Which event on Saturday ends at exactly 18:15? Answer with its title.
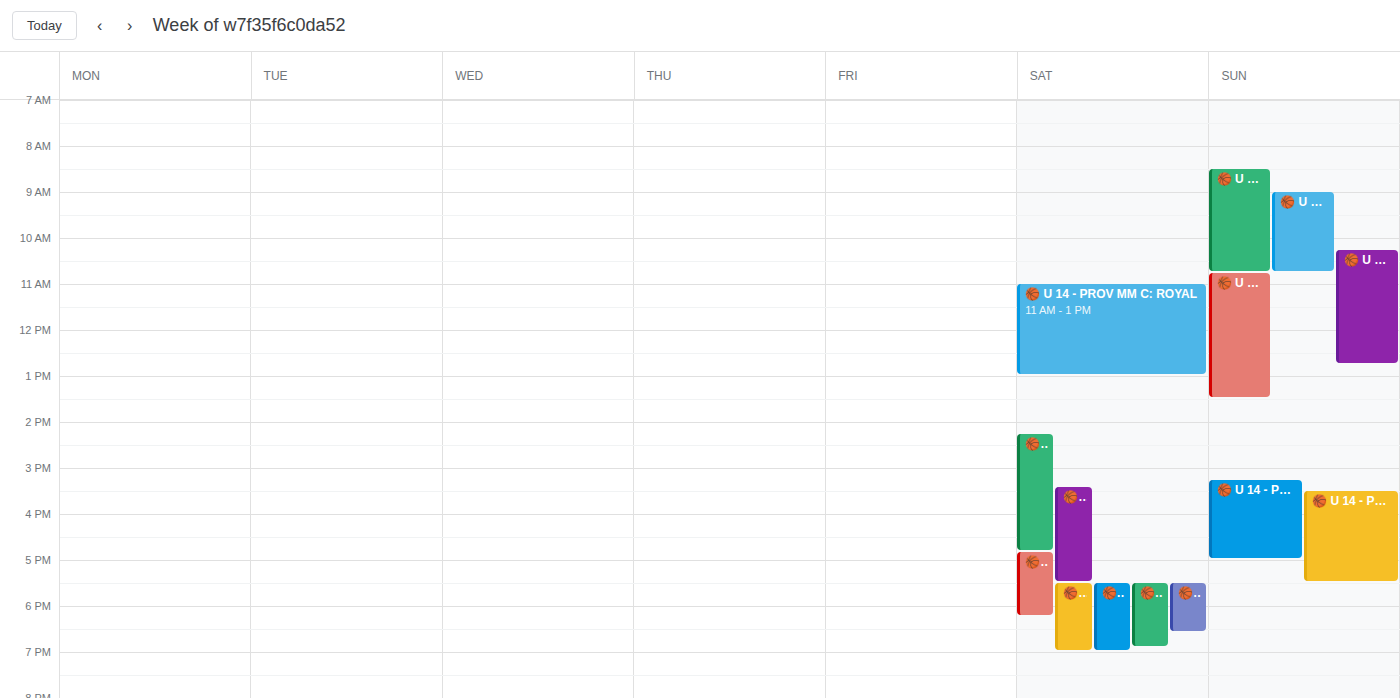
"🏀 U 14 - PROV MM C: VAIL."